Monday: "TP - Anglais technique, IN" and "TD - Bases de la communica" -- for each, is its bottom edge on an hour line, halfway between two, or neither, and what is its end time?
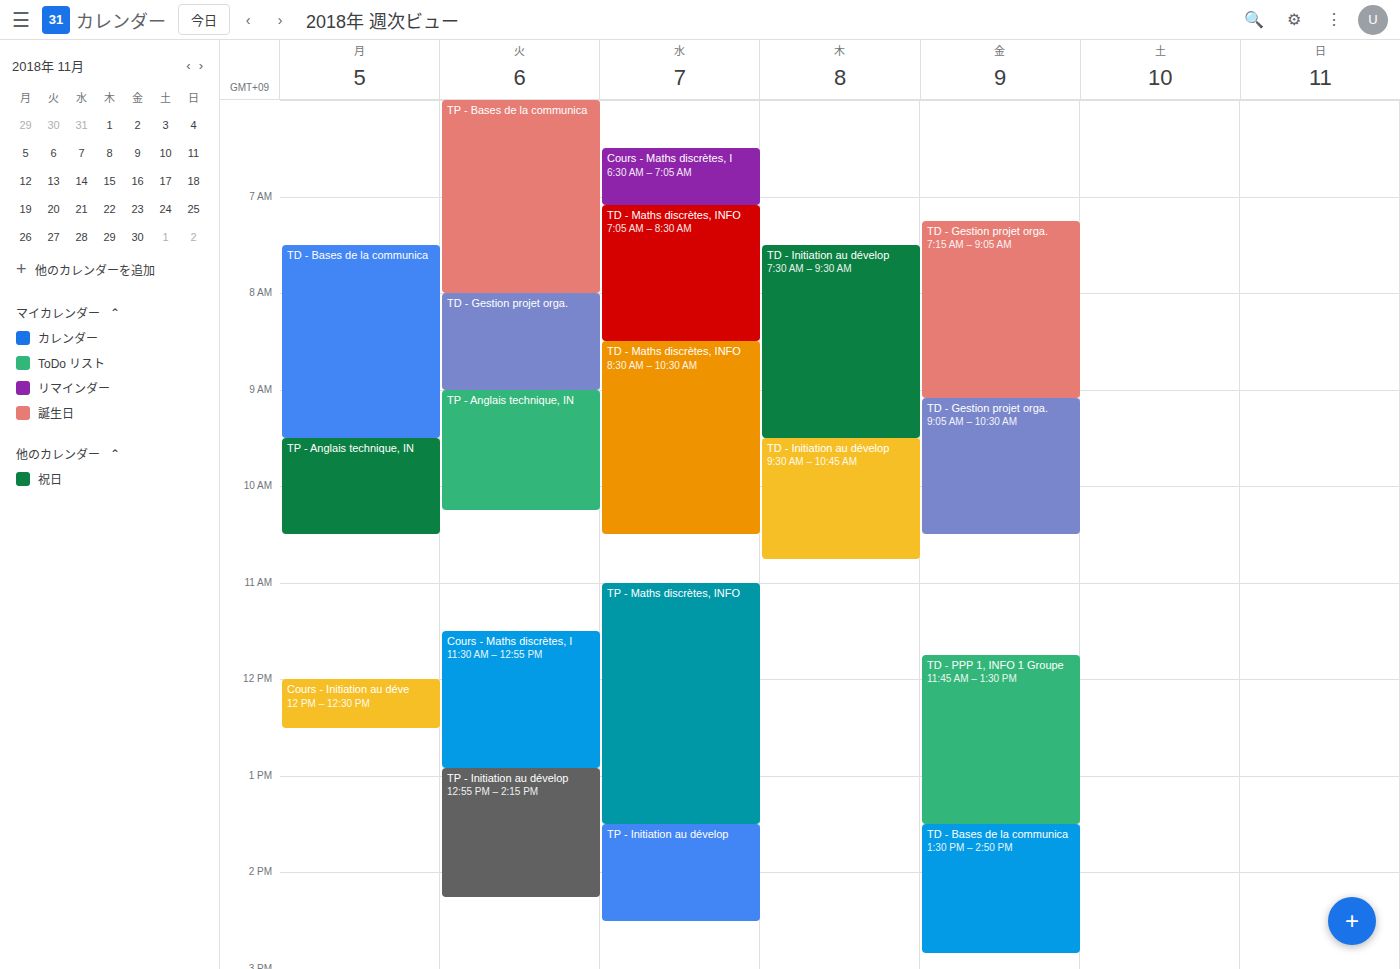
"TP - Anglais technique, IN": 10:30 AM, halfway between the 10 AM and 11 AM lines. "TD - Bases de la communica": 9:30 AM, halfway between the 9 AM and 10 AM lines.